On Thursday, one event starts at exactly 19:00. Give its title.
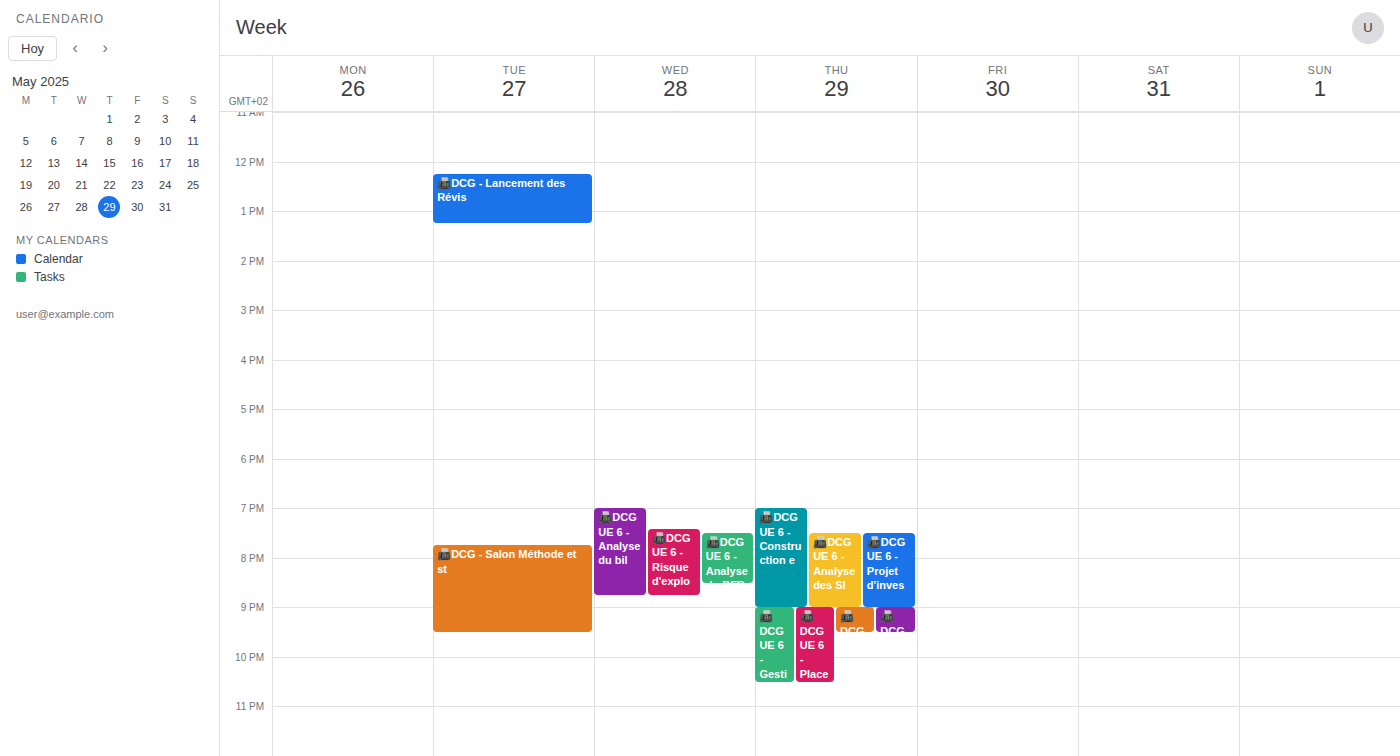
"📠DCG UE 6 - Construction e"